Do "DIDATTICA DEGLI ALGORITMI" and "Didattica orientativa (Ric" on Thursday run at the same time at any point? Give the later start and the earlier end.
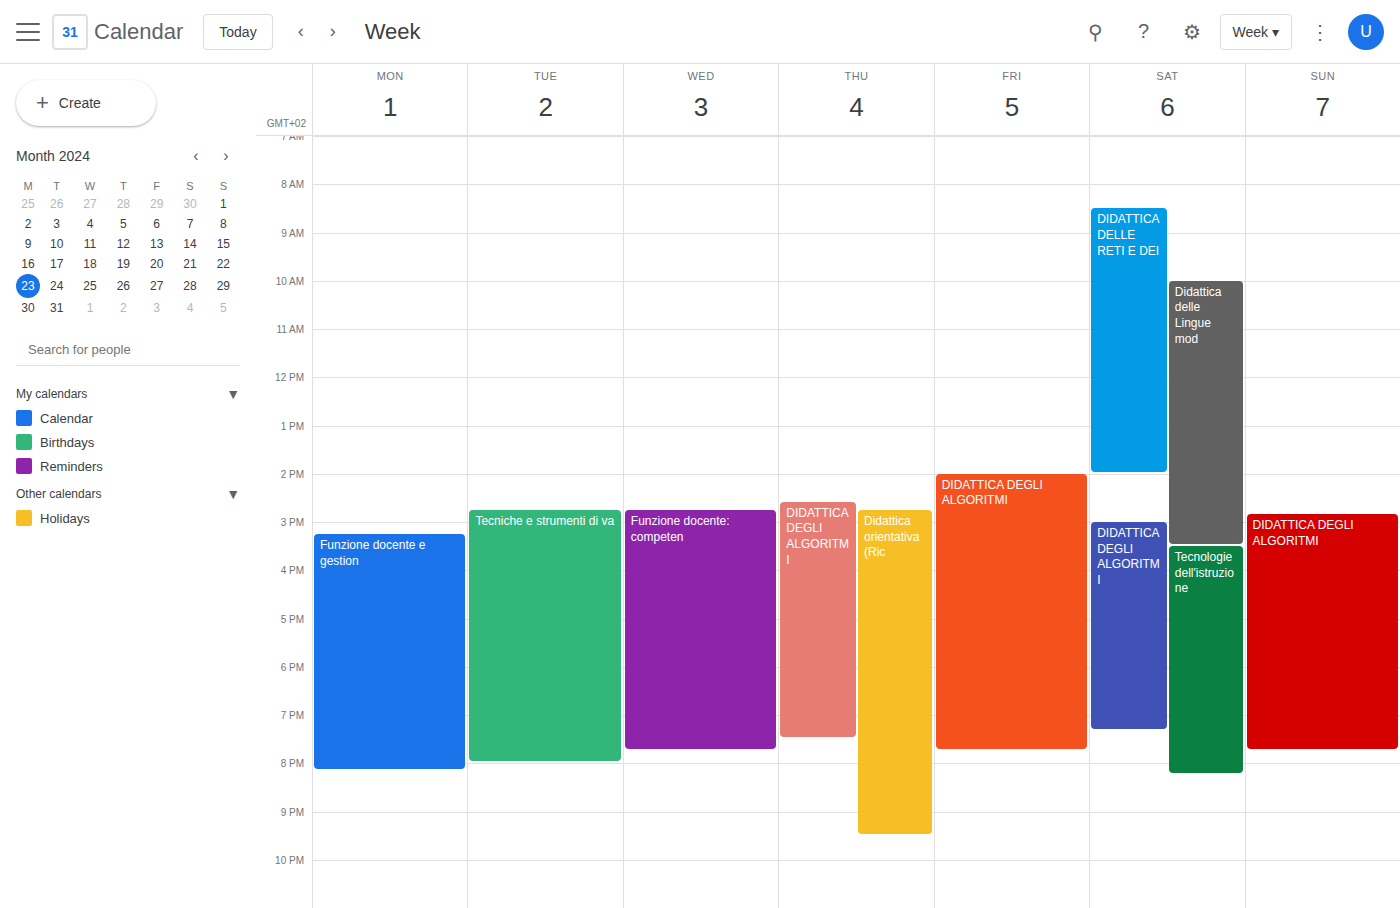
"Didattica orientativa (Ric" starts at 2:45 PM, before "DIDATTICA DEGLI ALGORITMI" ends at 7:30 PM -- they overlap.